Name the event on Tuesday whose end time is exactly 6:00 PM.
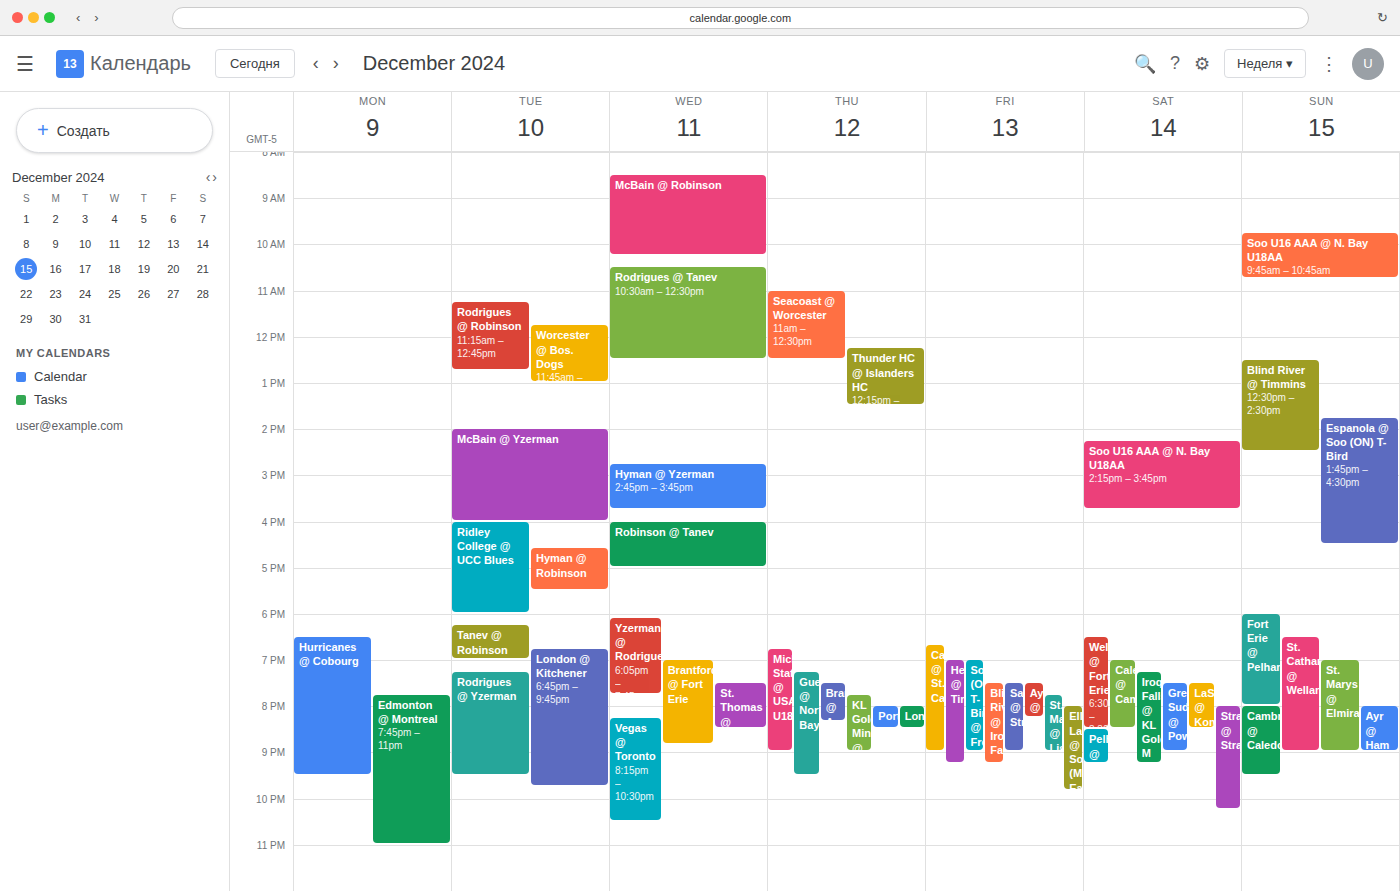
"Ridley College @ UCC Blues"